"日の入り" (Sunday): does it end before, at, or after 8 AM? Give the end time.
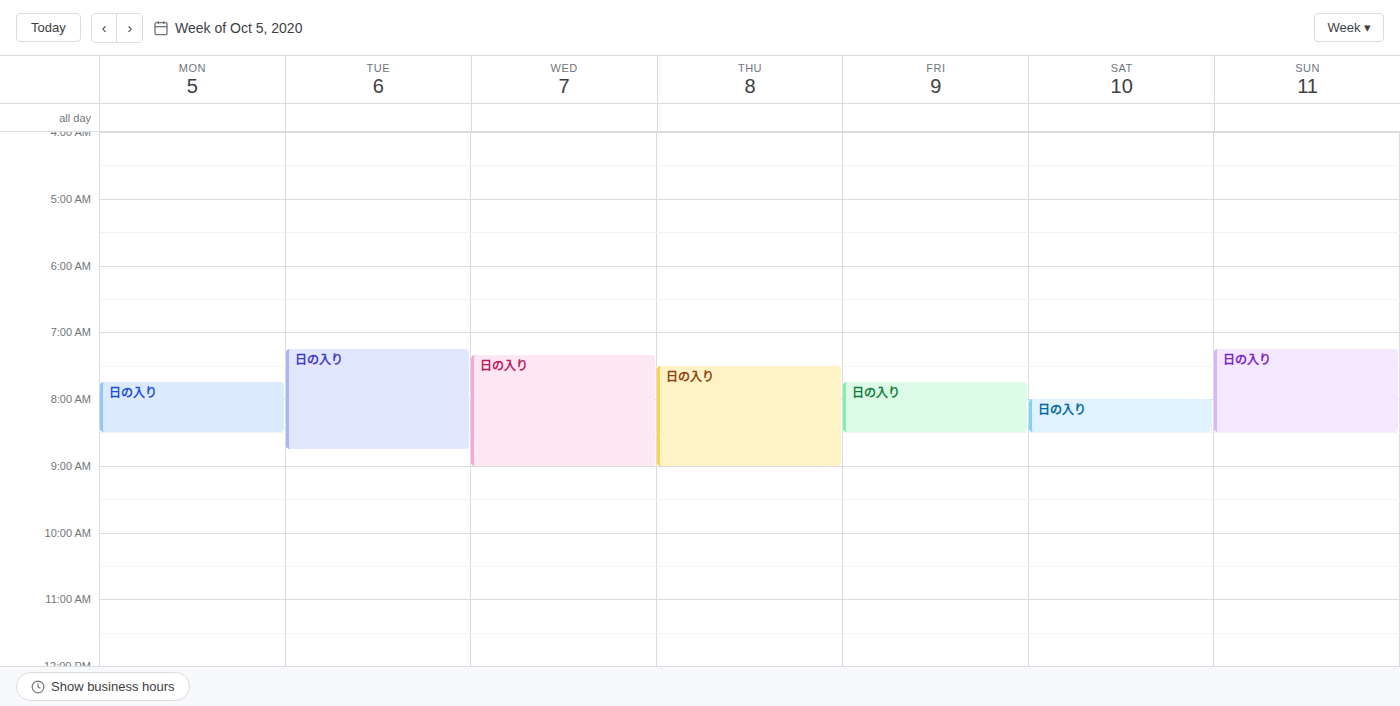
8:30 AM -- after 8 AM, 30 minutes below the 8 AM line.